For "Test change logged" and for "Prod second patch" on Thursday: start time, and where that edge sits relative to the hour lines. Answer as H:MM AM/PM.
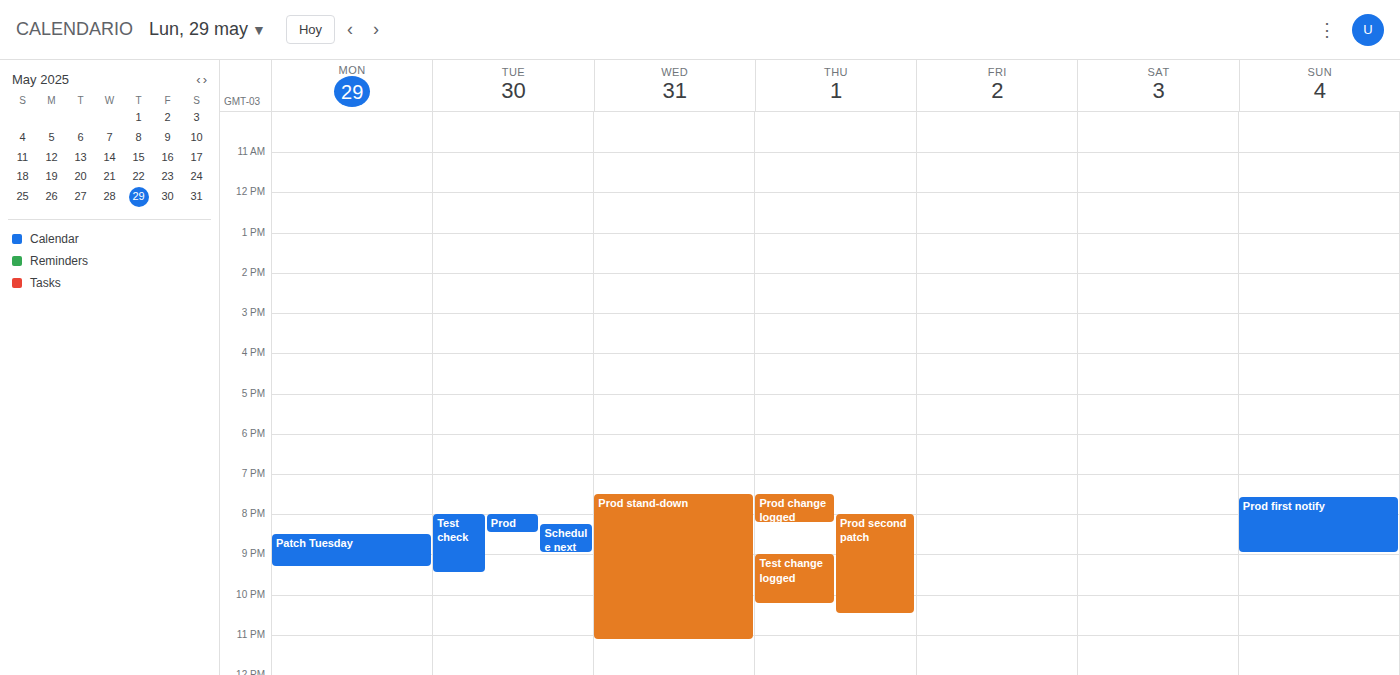
"Test change logged": 9:00 PM, exactly on the 9 PM line. "Prod second patch": 8:00 PM, exactly on the 8 PM line.